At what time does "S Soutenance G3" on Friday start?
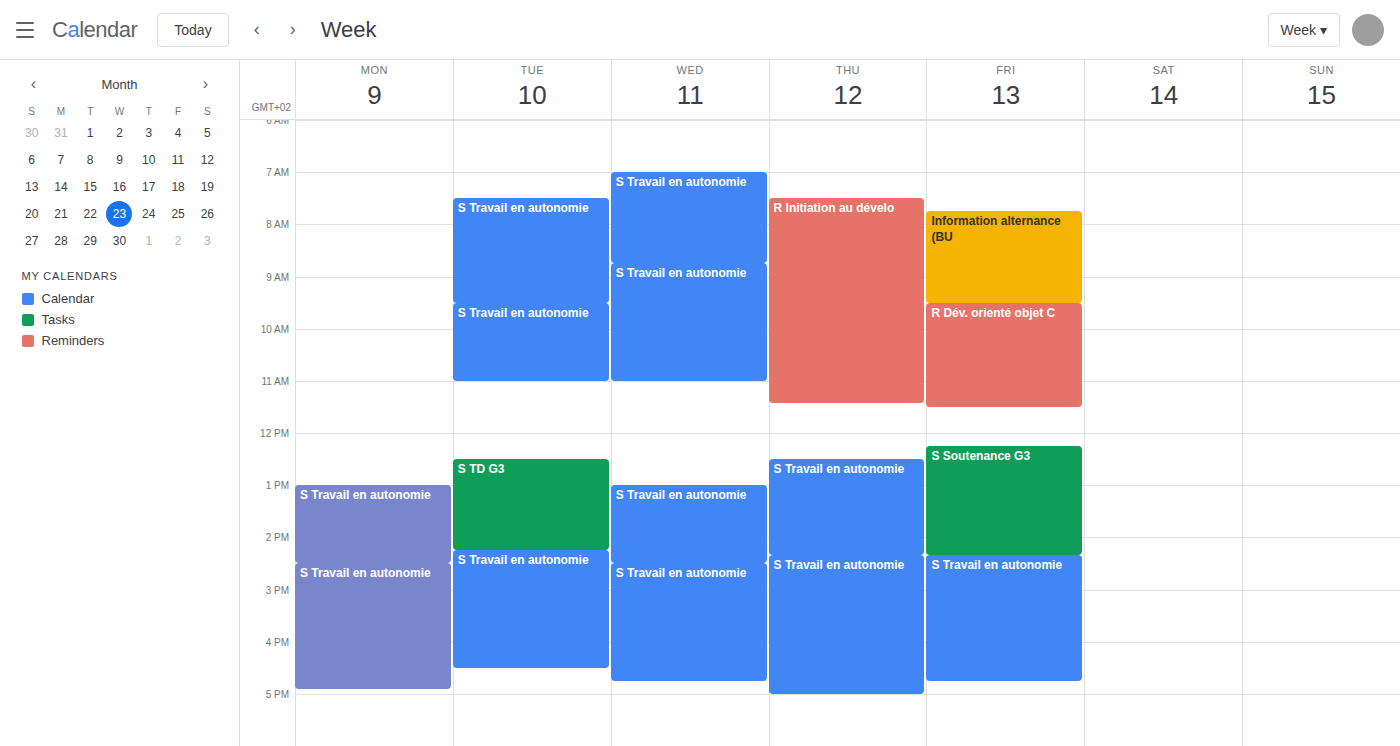
12:15 PM